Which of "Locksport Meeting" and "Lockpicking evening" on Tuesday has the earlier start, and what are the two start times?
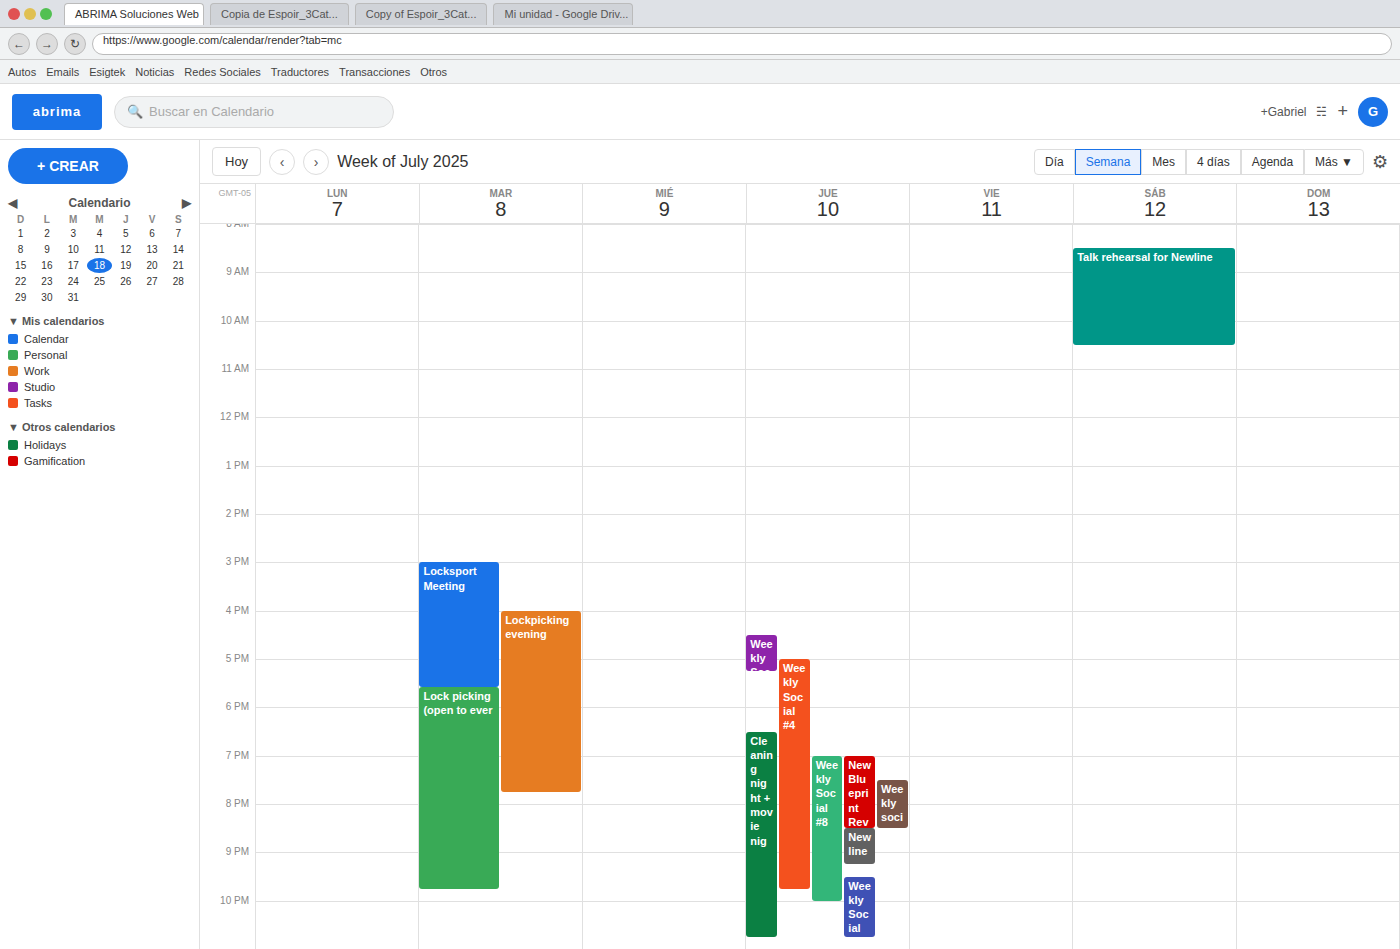
"Locksport Meeting" 3:00 PM; "Lockpicking evening" 4:00 PM.